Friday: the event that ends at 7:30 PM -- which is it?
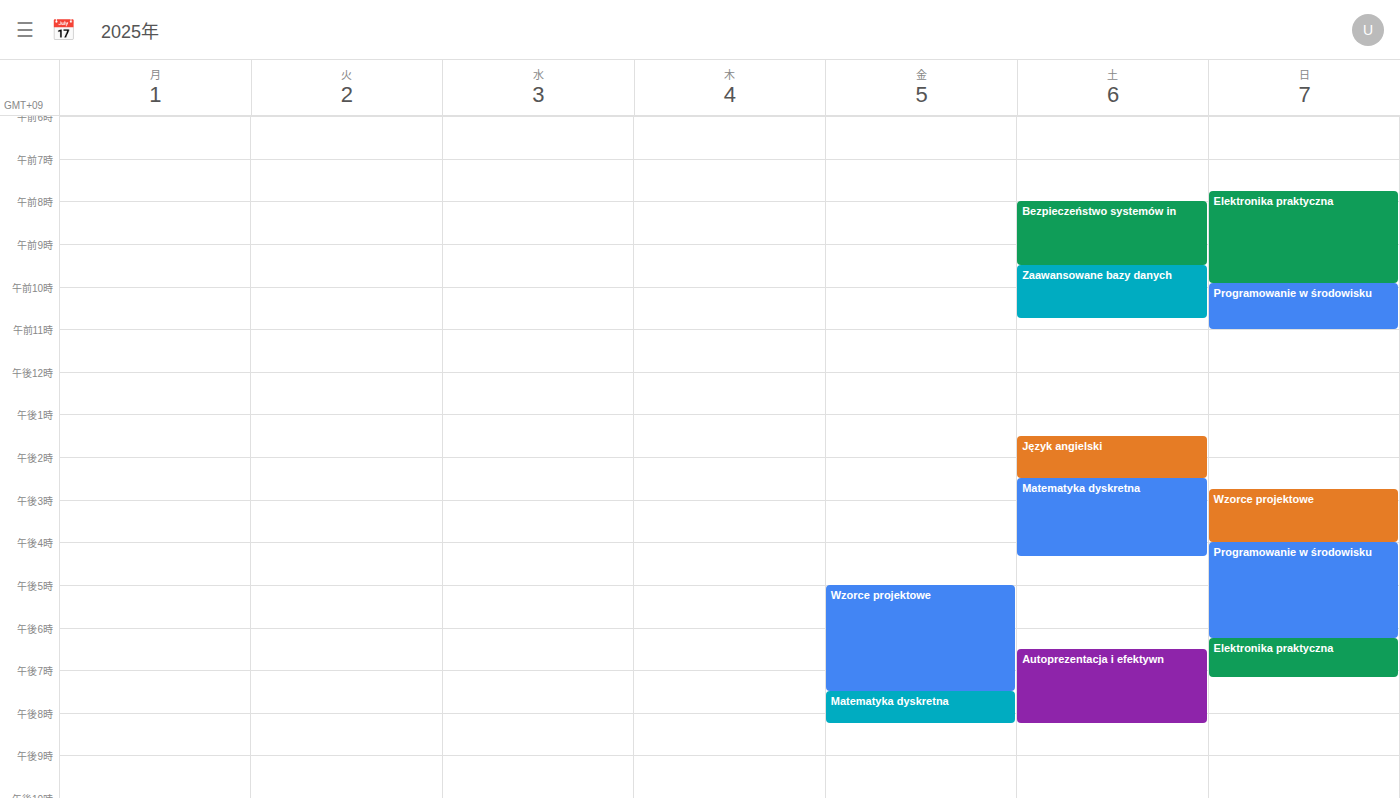
"Wzorce projektowe"